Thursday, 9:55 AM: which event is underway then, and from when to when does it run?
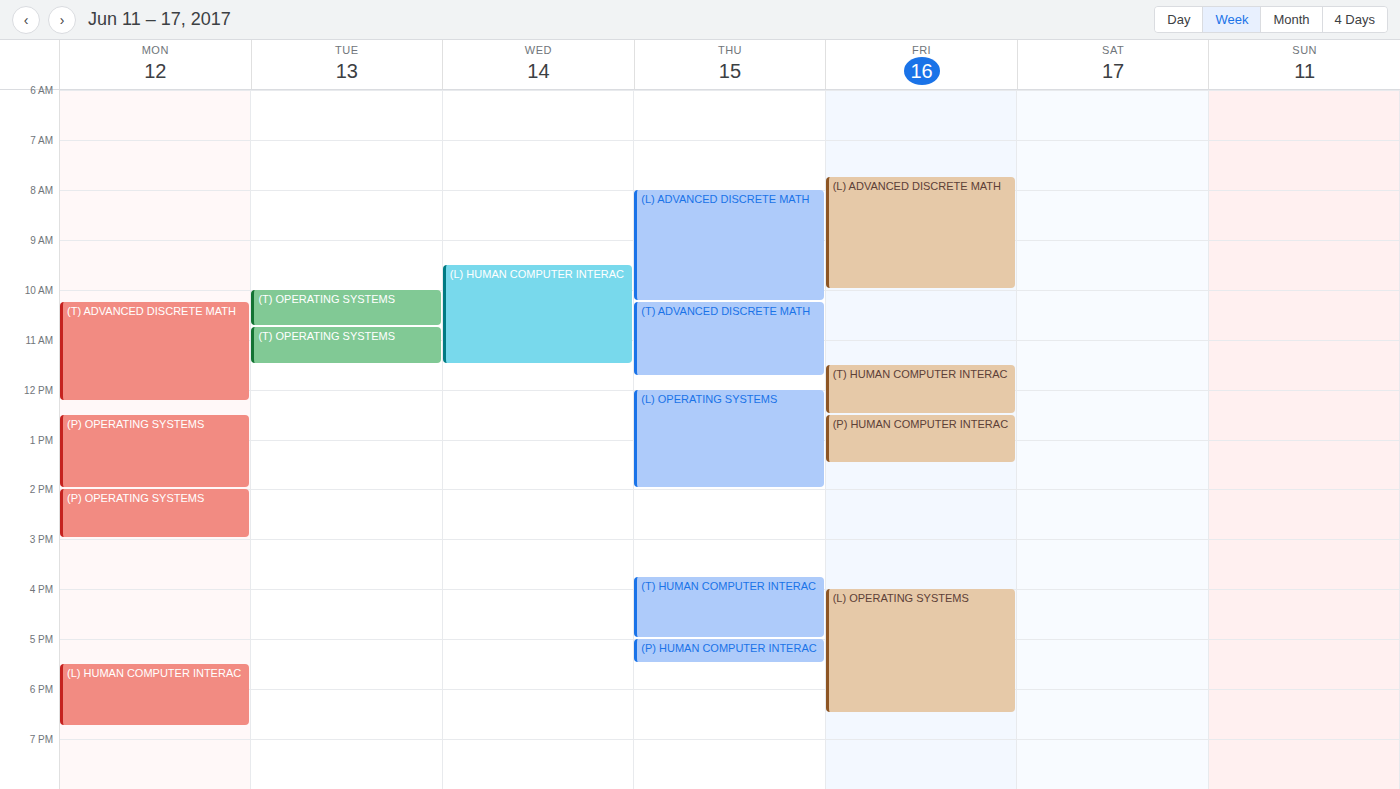
"(L) ADVANCED DISCRETE MATH", 8:00 AM to 10:15 AM